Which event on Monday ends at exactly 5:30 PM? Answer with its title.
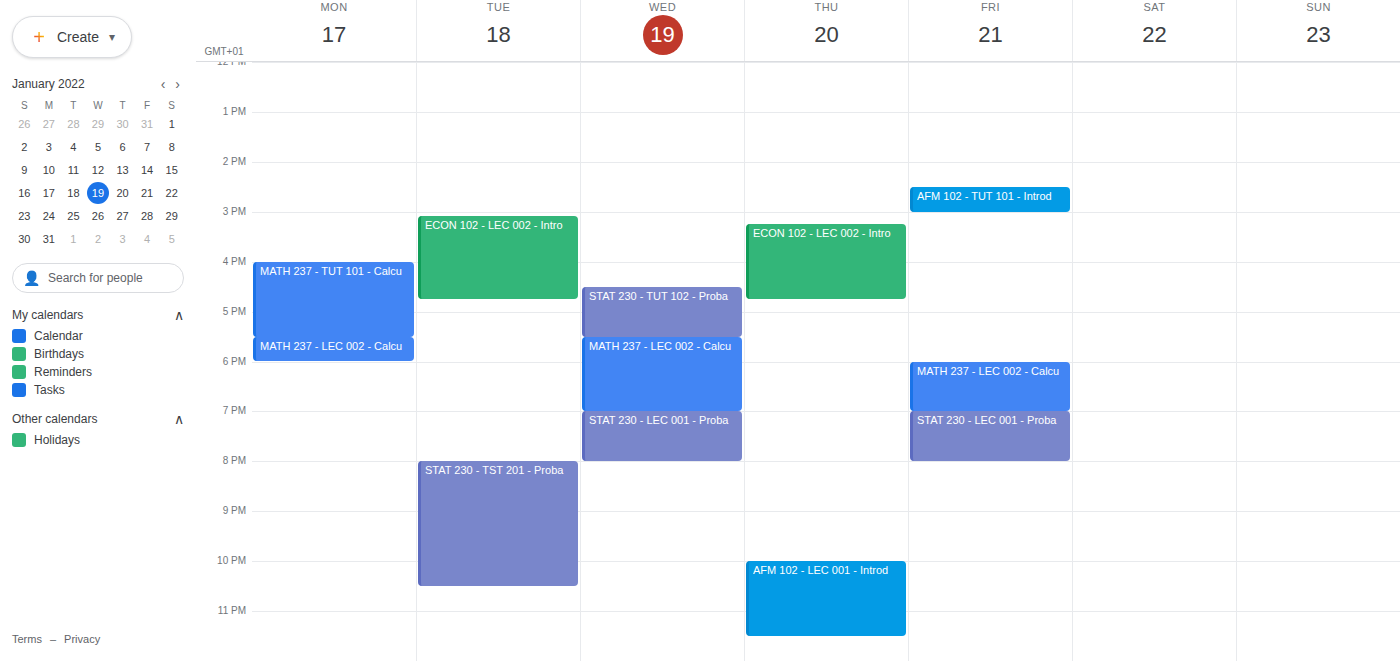
"MATH 237 - TUT 101 - Calcu"